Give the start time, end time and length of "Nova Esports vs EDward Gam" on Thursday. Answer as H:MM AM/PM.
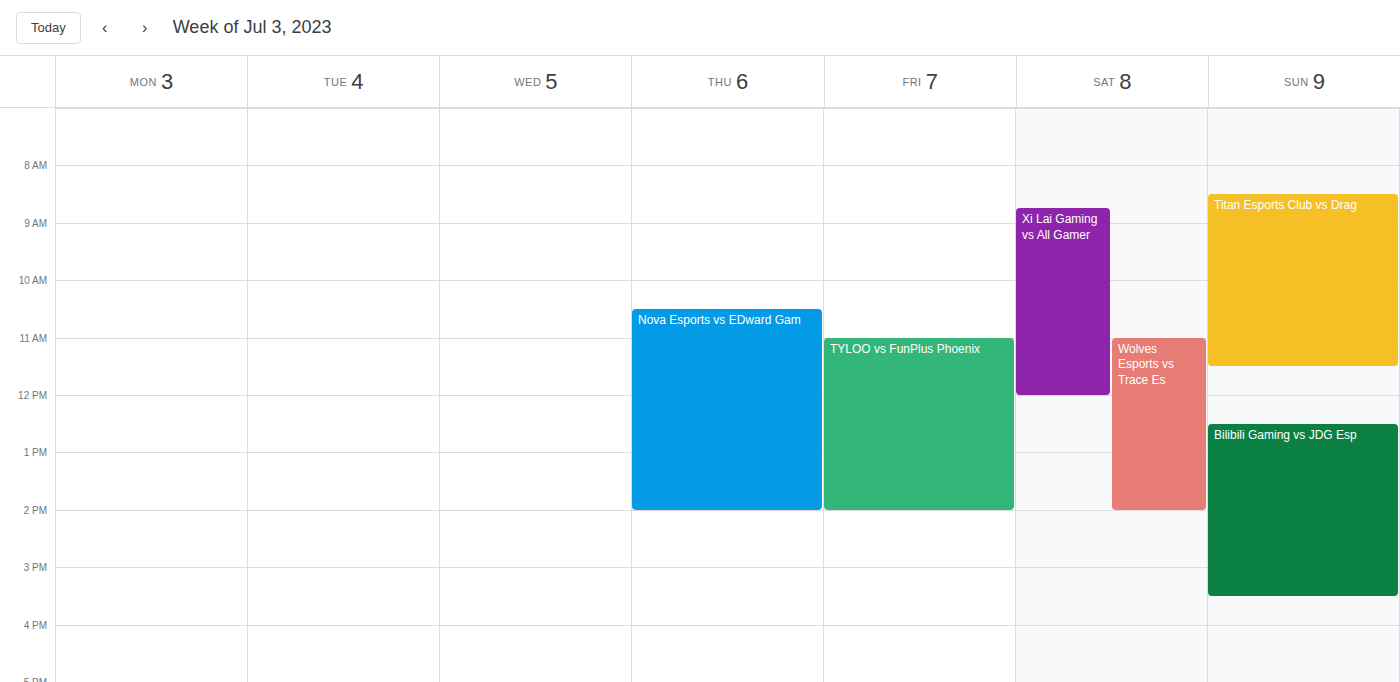
10:30 AM to 2:00 PM, 3 hours 30 minutes